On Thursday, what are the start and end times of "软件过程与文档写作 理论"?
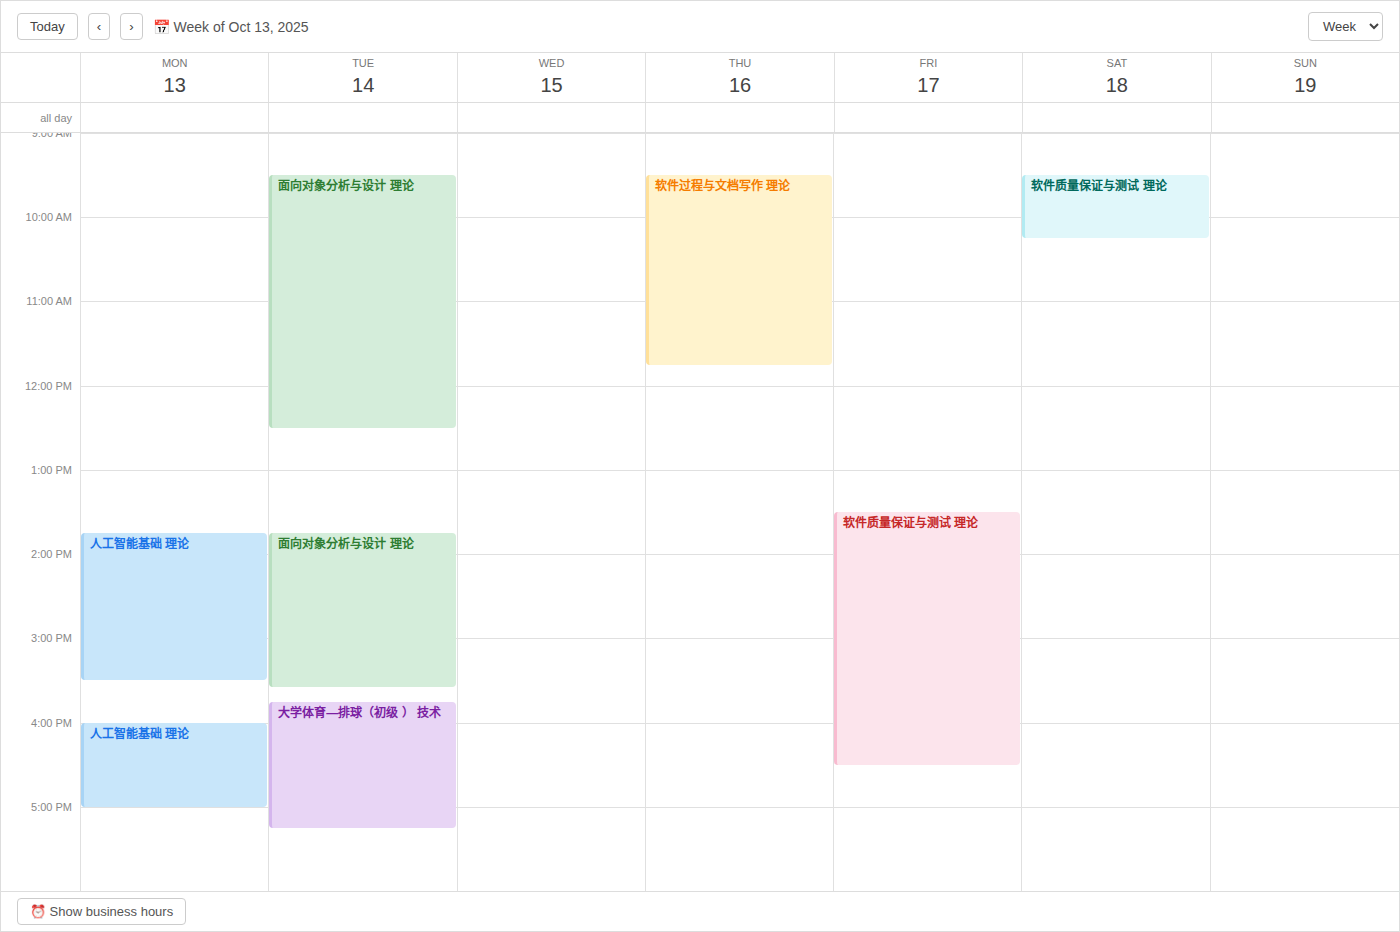
9:30 AM to 11:45 AM